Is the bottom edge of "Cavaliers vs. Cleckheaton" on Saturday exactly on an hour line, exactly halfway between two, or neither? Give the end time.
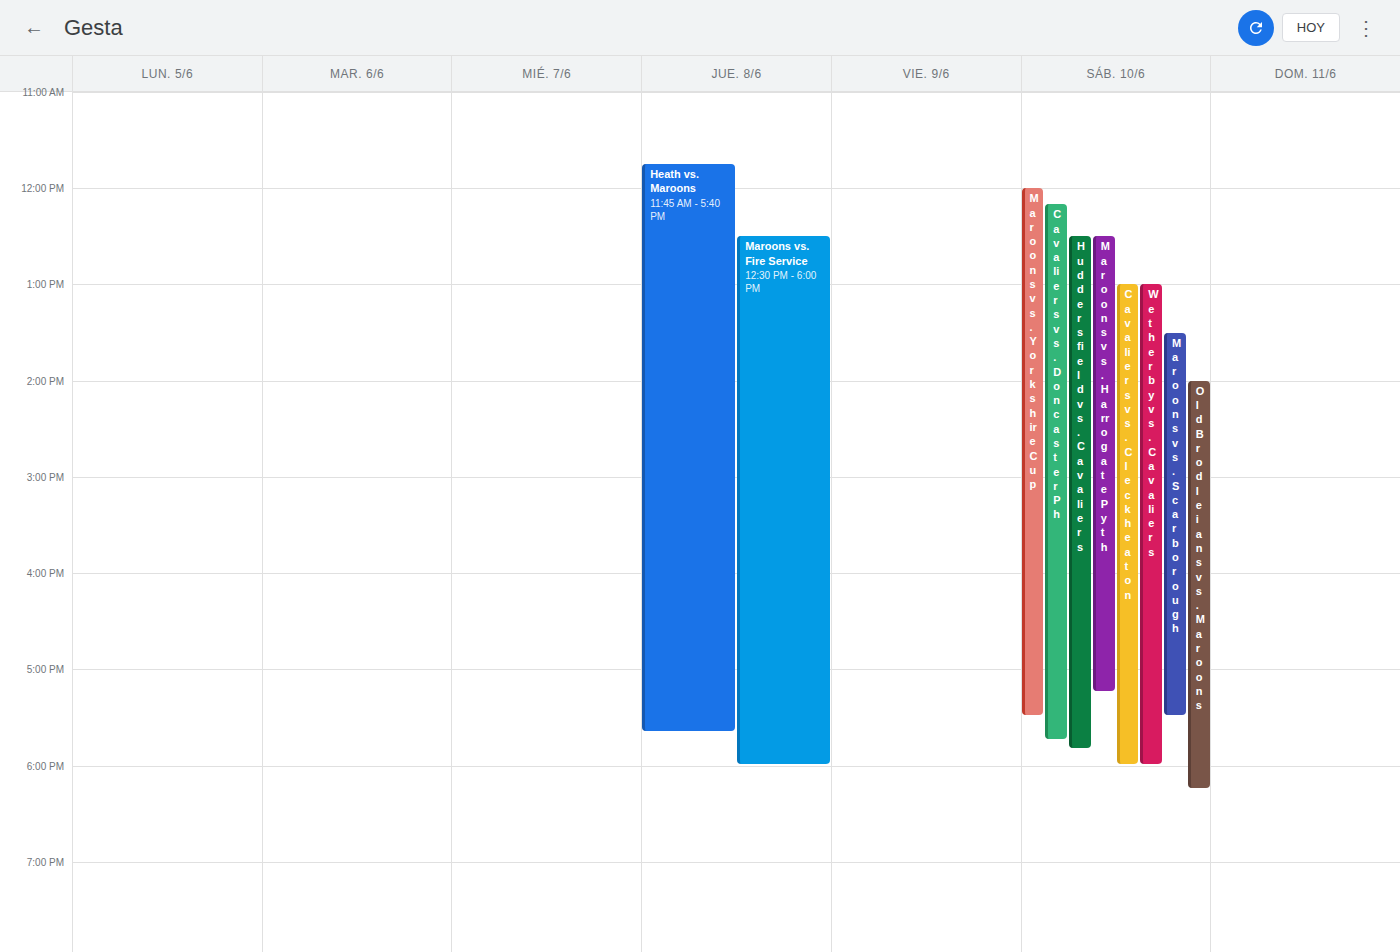
6:00 PM -- exactly on the 6 PM line.